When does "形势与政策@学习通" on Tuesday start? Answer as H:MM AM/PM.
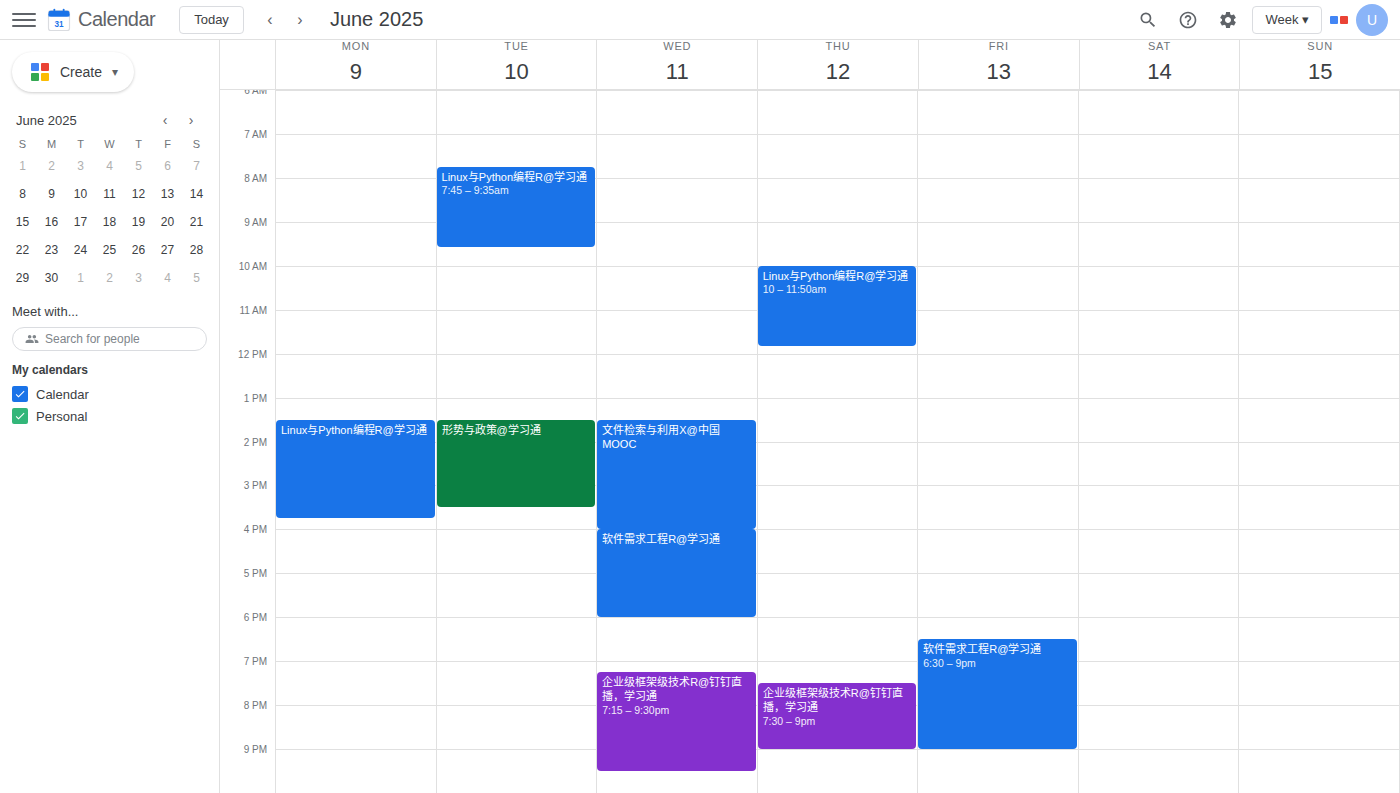
1:30 PM